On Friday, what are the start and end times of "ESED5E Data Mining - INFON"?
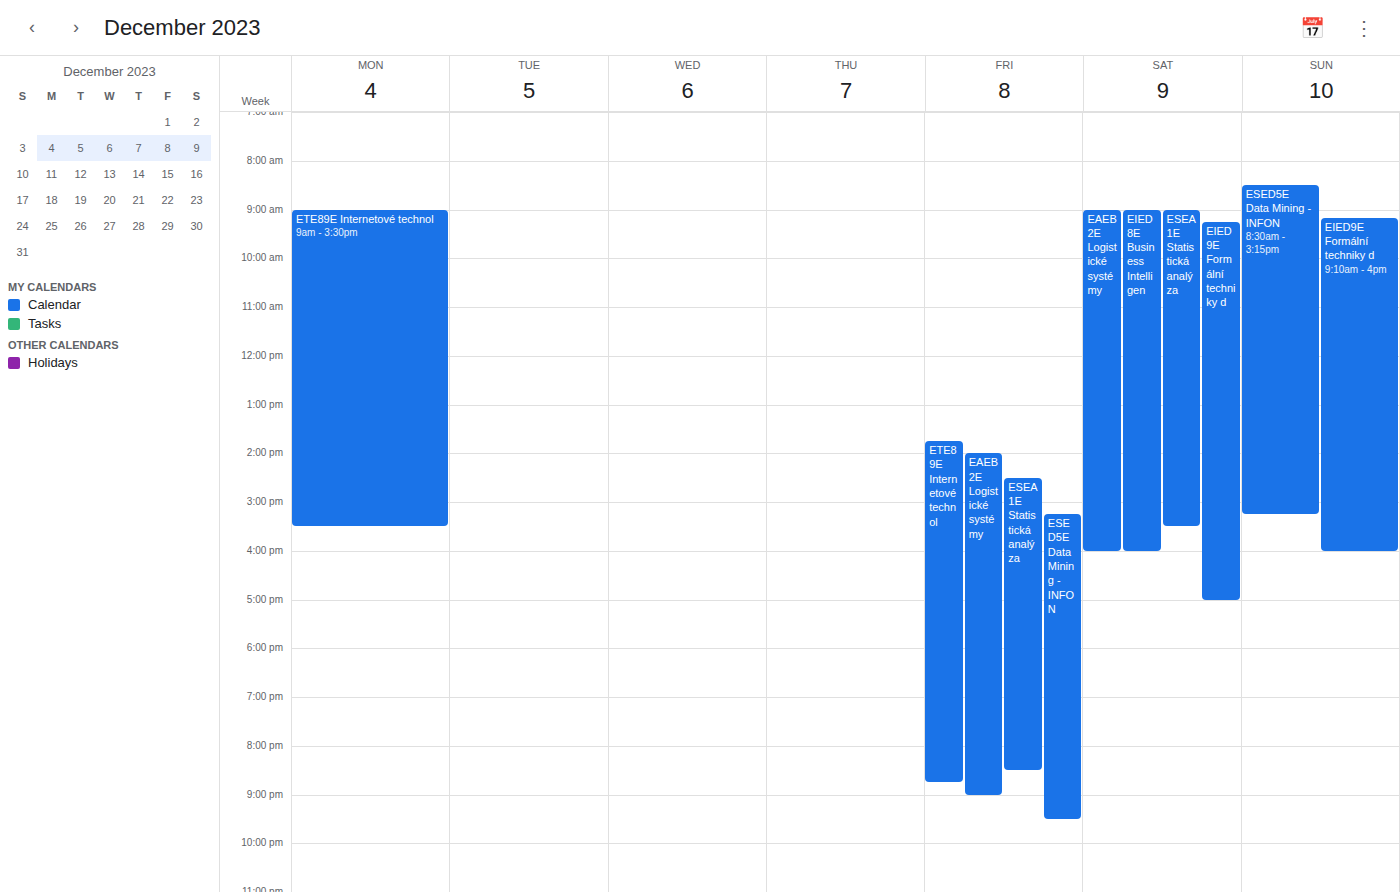
3:15 PM to 9:30 PM